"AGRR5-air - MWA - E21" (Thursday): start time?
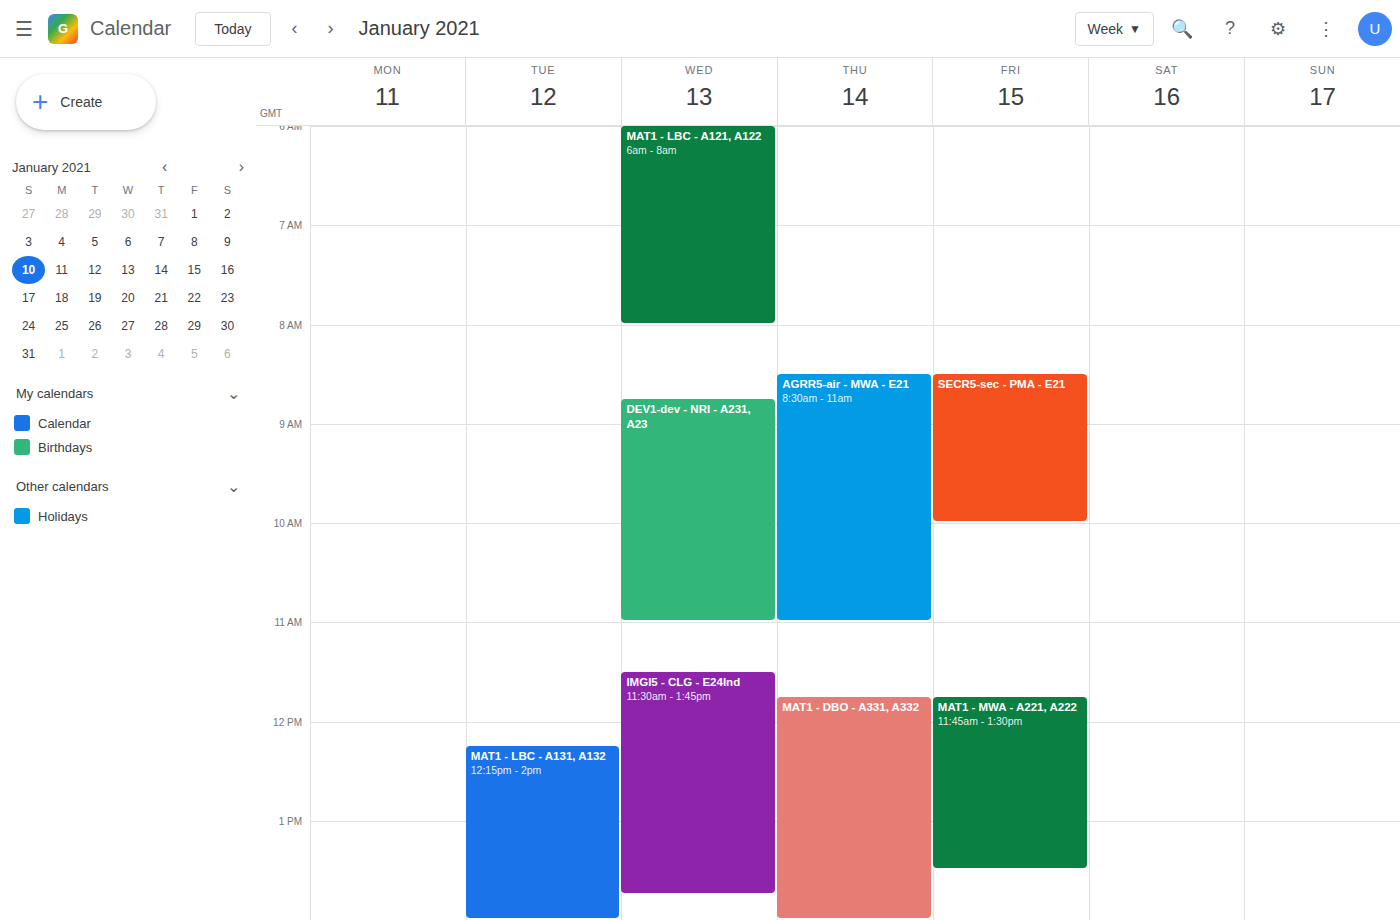
08:30